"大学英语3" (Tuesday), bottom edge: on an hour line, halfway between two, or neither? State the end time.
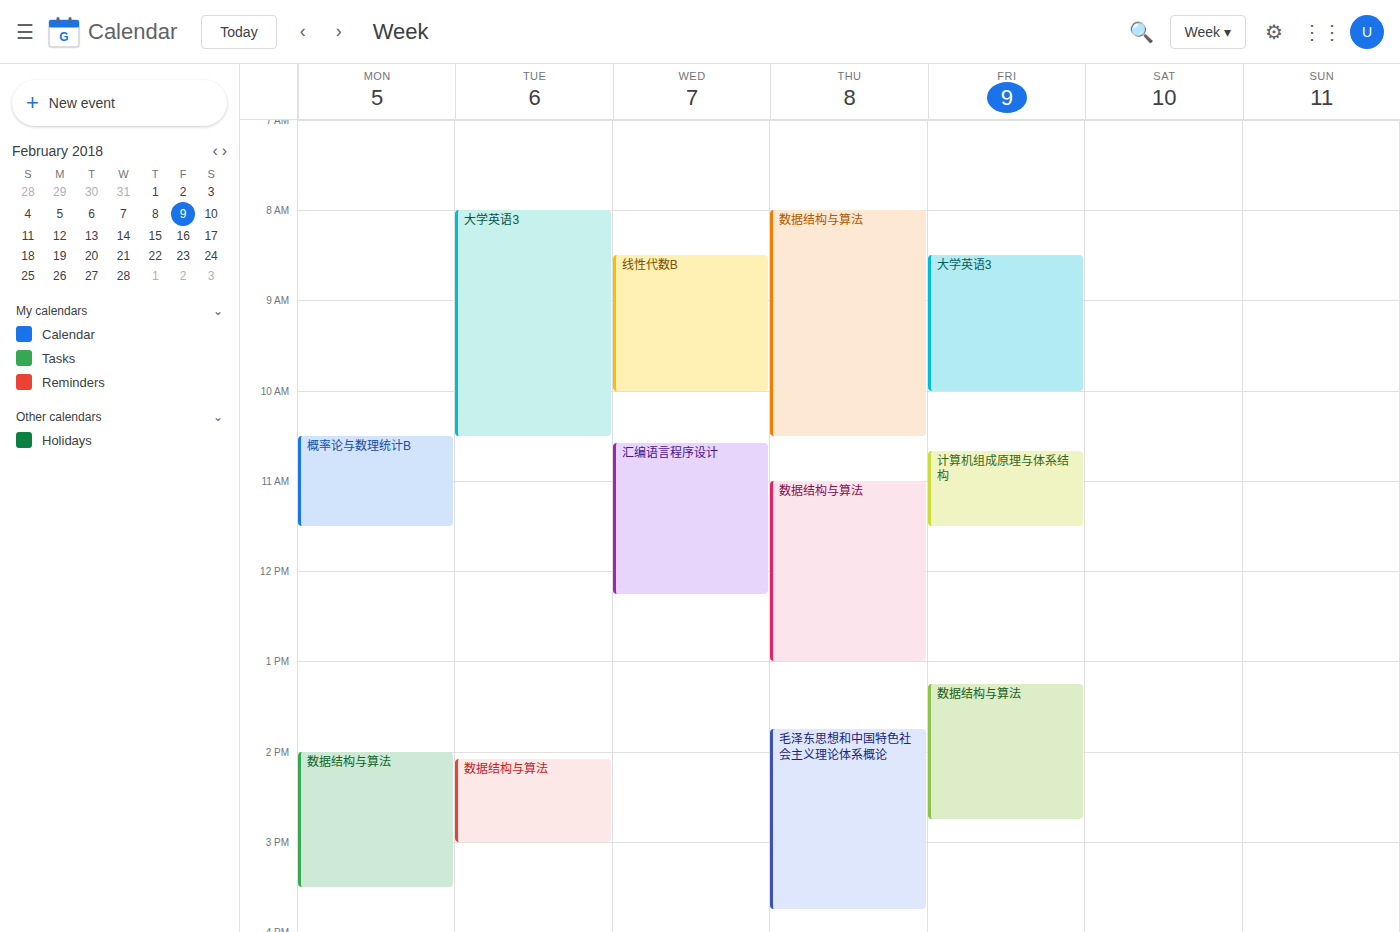
10:30 AM -- halfway between the 10 AM and 11 AM lines.